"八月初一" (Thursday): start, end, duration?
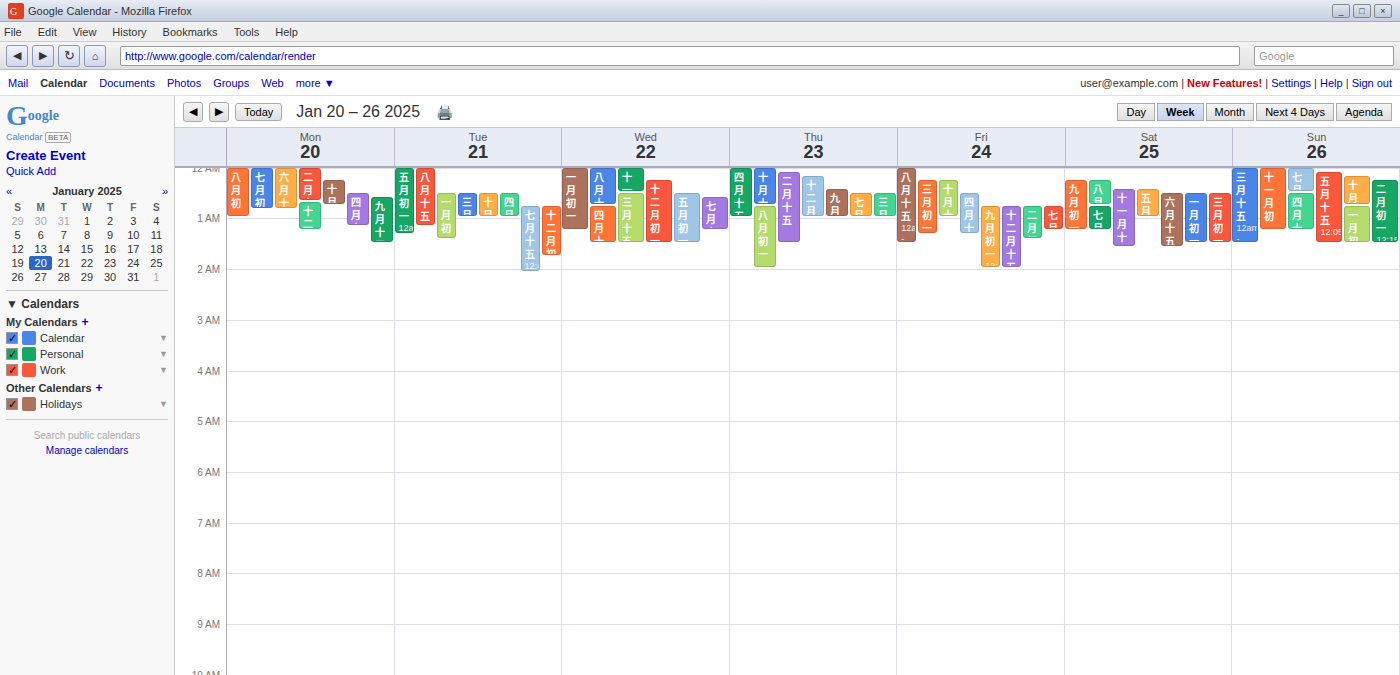
12:45 AM to 2:00 AM, 1 hour 15 minutes